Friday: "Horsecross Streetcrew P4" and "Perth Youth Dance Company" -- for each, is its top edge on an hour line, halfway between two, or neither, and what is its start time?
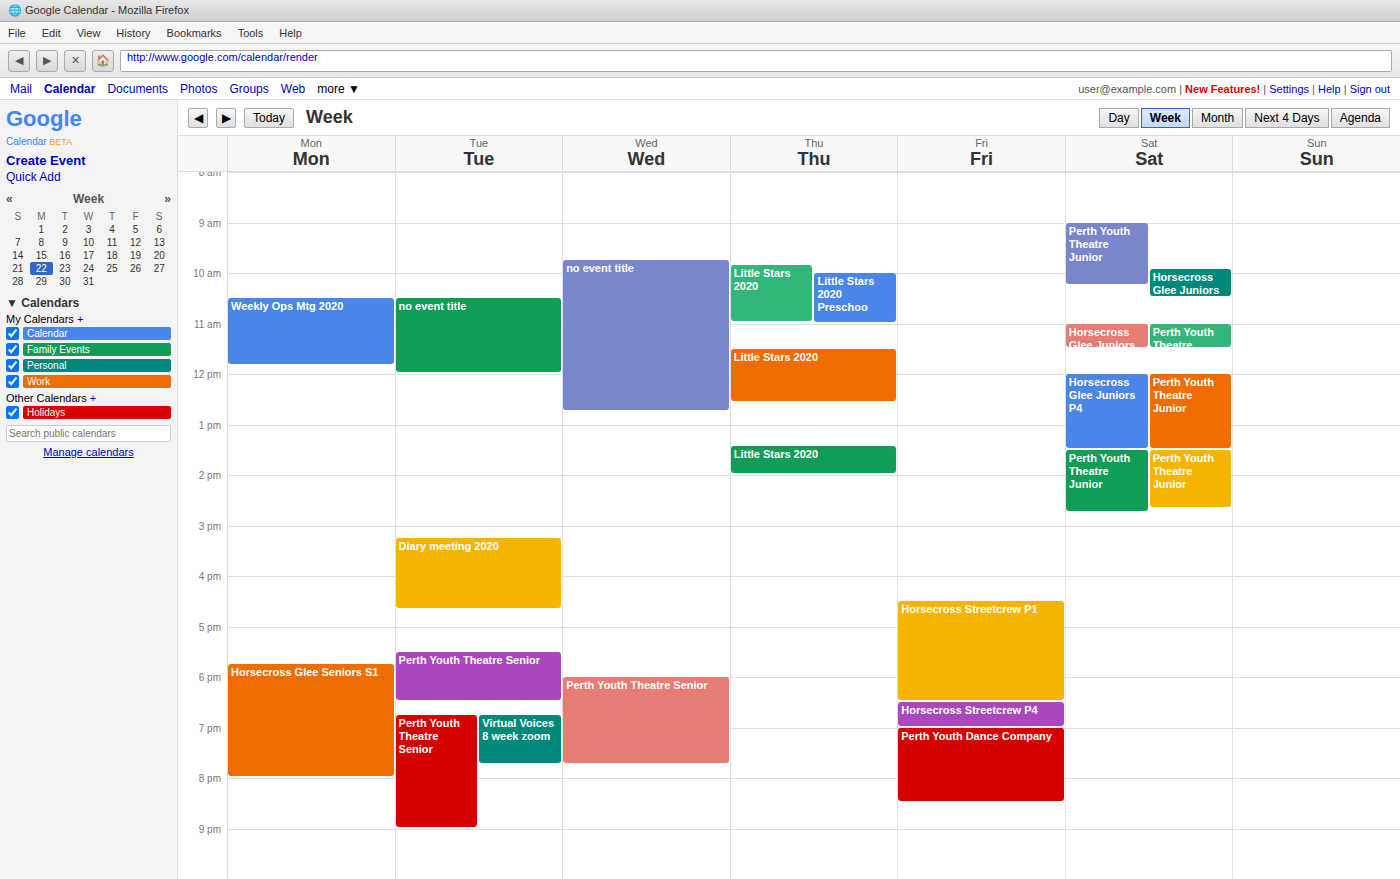
"Horsecross Streetcrew P4": 6:30 PM, halfway between the 6 PM and 7 PM lines. "Perth Youth Dance Company": 7:00 PM, exactly on the 7 PM line.